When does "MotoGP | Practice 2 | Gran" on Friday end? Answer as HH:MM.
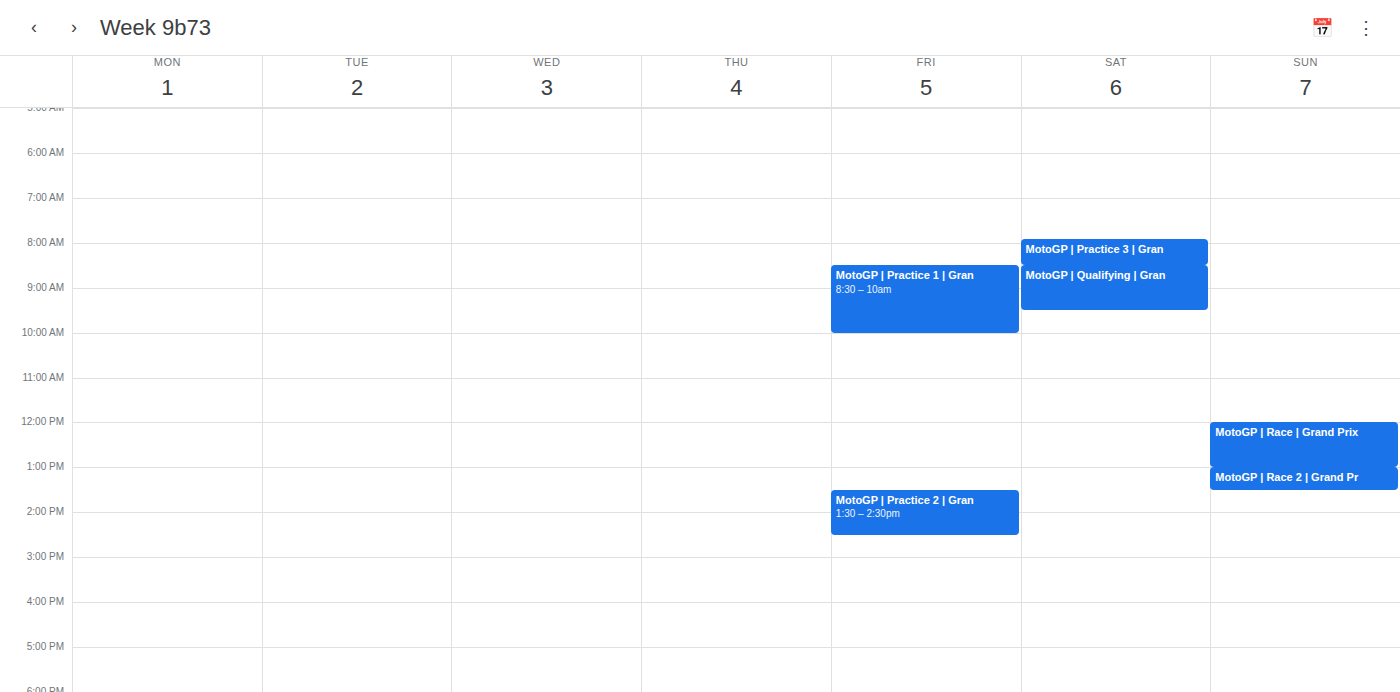
14:30